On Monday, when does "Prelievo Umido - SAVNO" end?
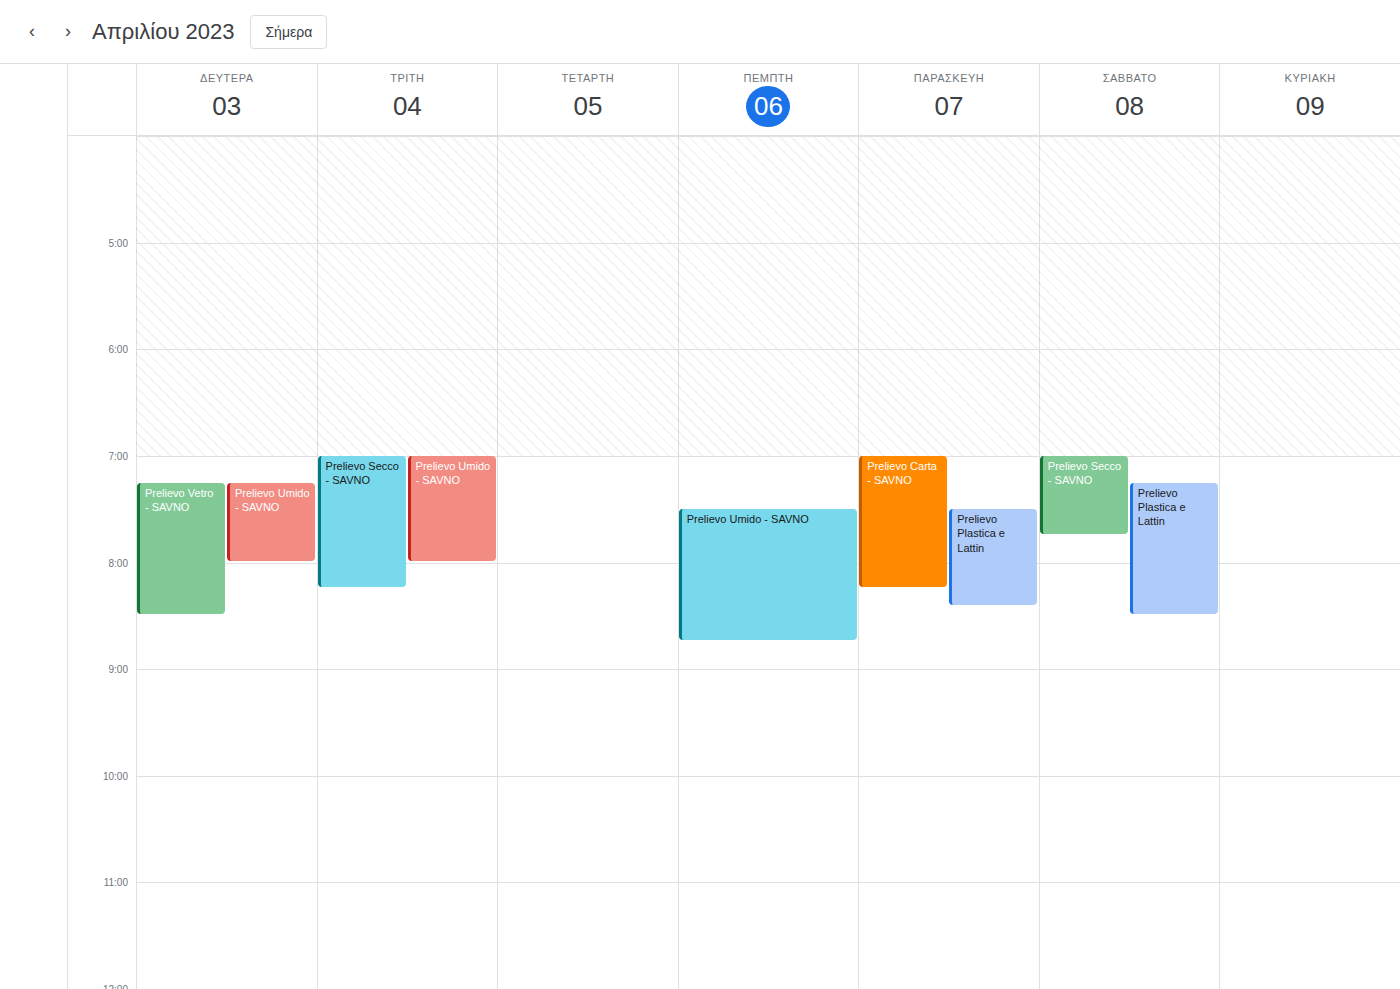
8:00 AM